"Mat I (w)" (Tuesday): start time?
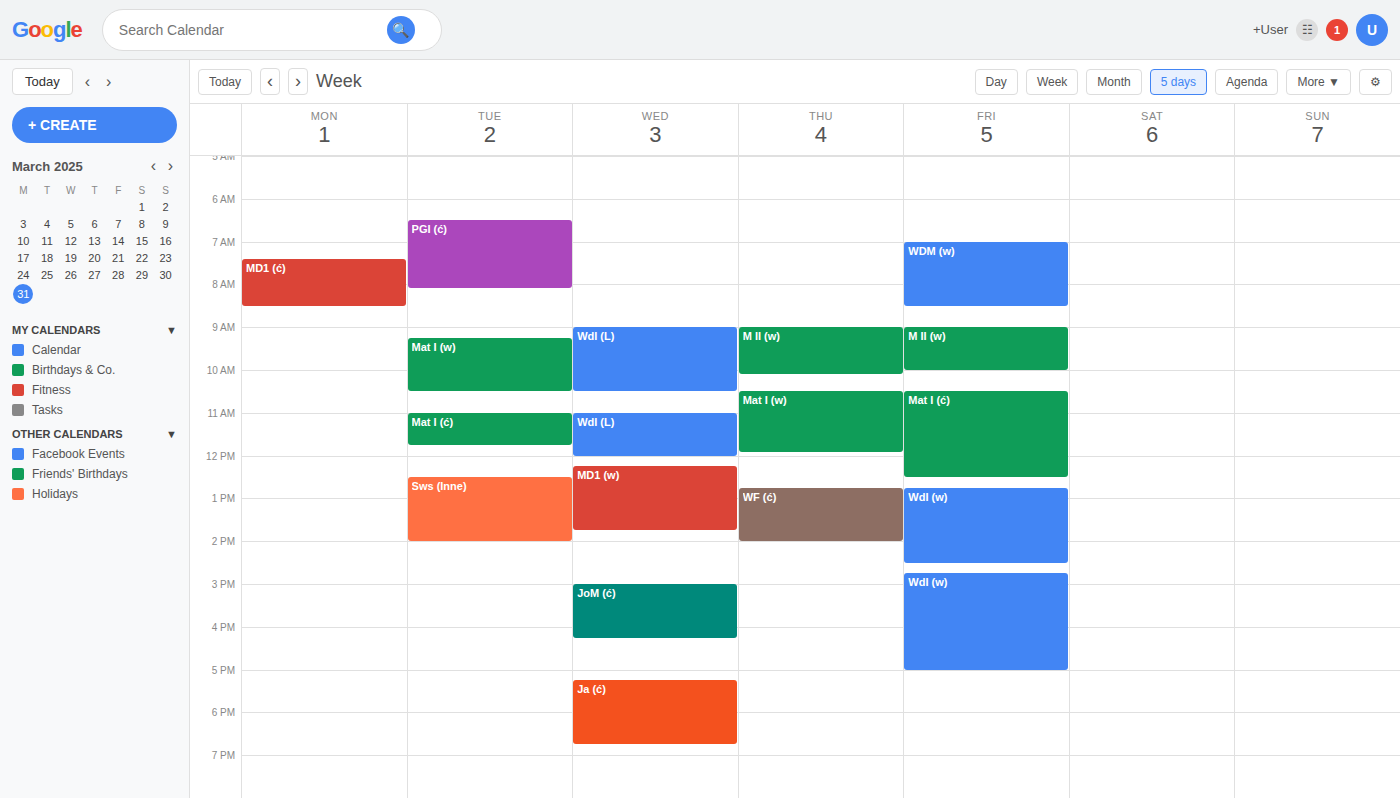
9:15 AM